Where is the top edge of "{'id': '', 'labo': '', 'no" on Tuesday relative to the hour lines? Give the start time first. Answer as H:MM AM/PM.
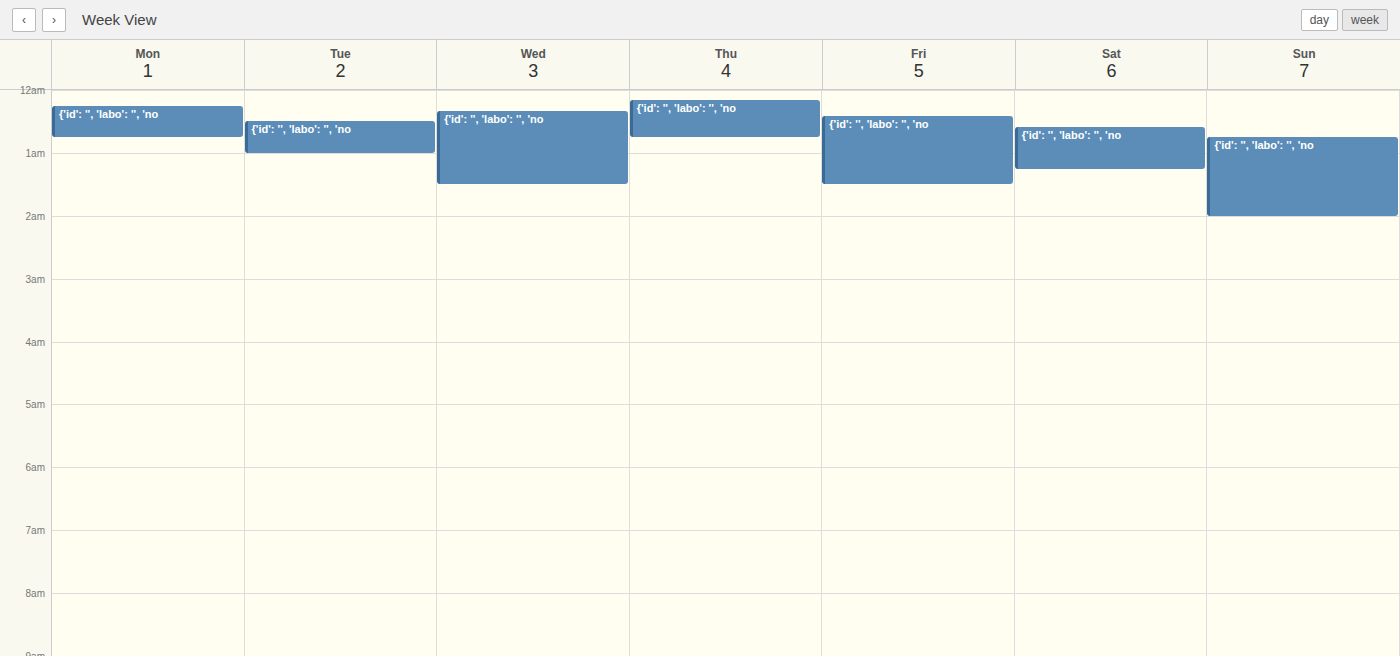
12:30 AM -- halfway between the 12 AM and 1 AM lines.